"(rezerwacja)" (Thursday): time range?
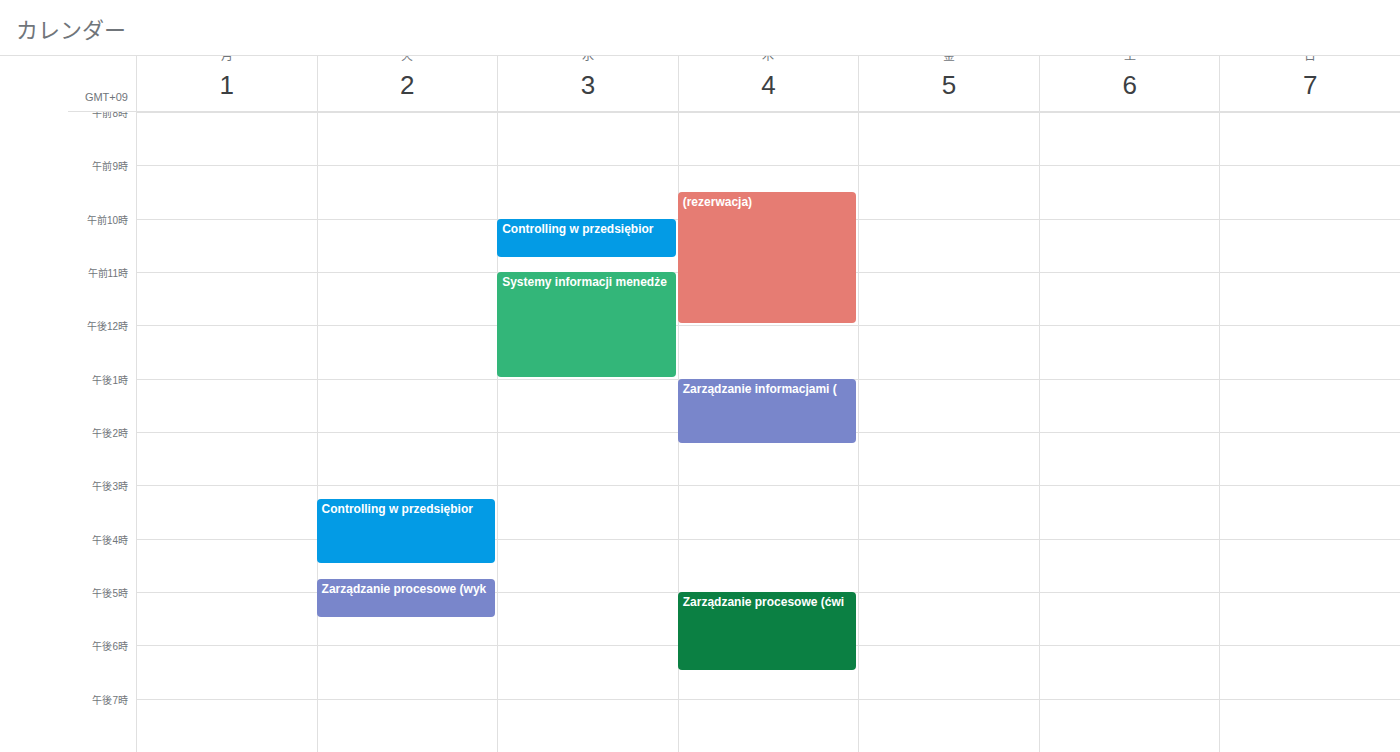
09:30 to 12:00